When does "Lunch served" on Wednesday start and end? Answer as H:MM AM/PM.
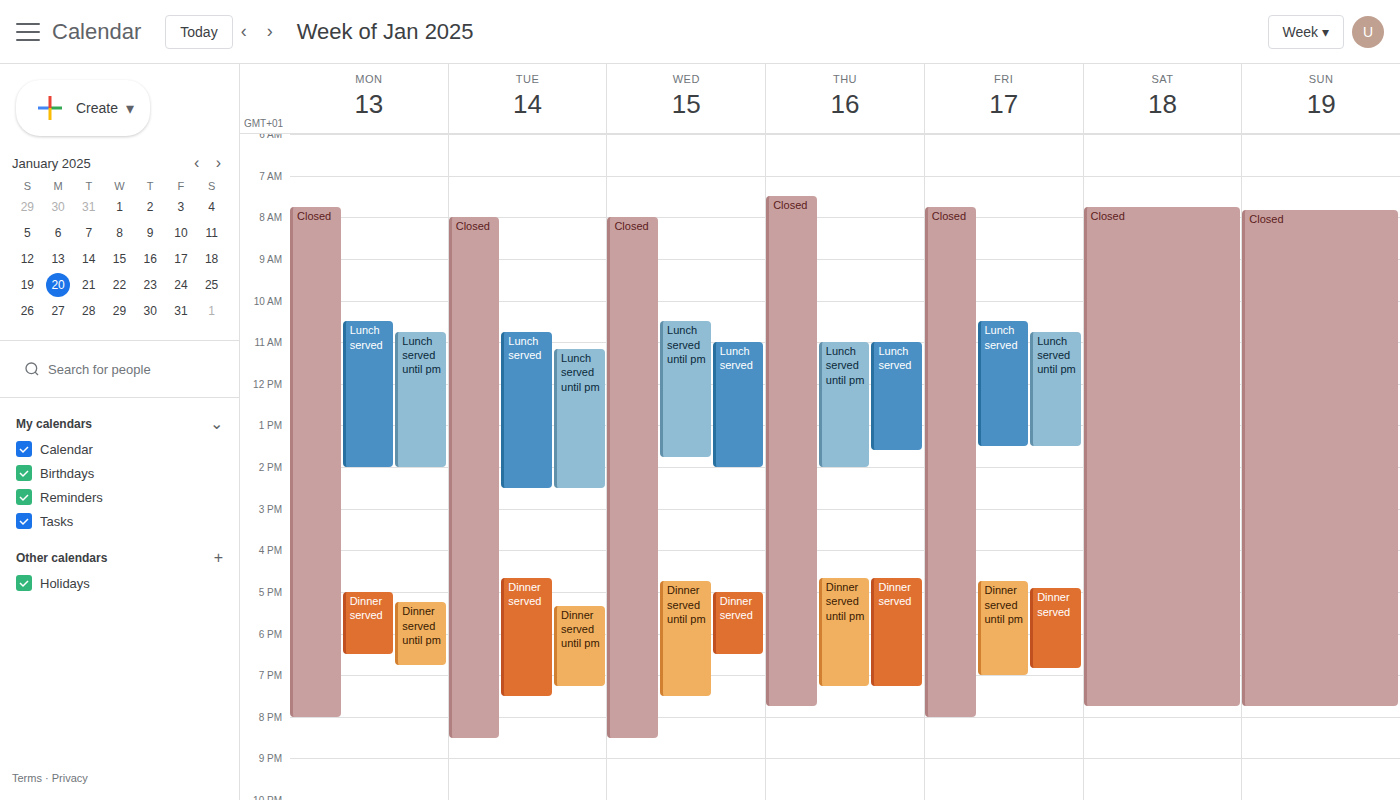
11:00 AM to 2:00 PM